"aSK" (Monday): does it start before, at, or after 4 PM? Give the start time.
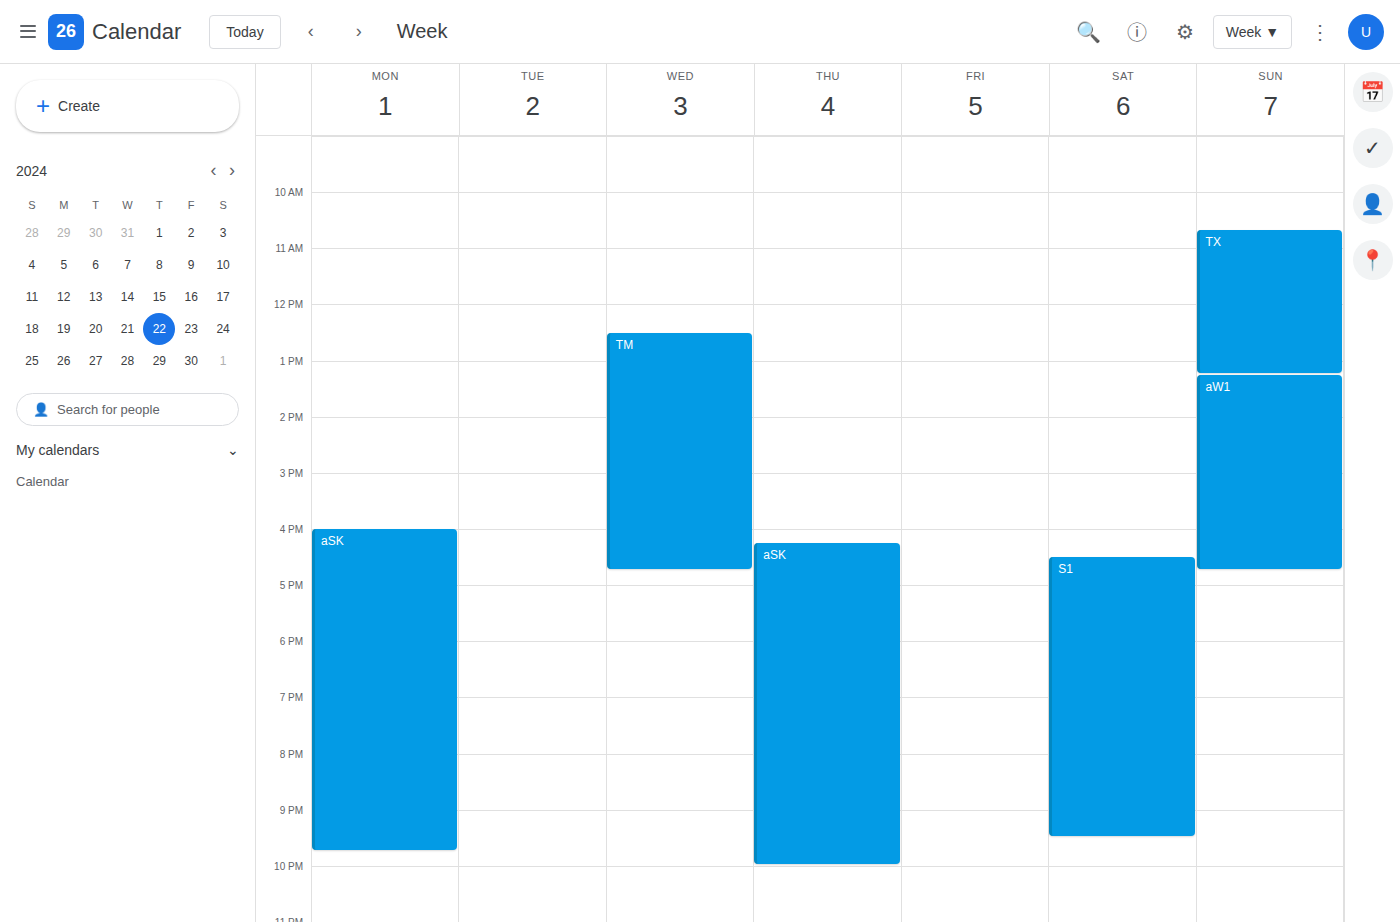
4:00 PM -- exactly at 4 PM, on the 4 PM line.